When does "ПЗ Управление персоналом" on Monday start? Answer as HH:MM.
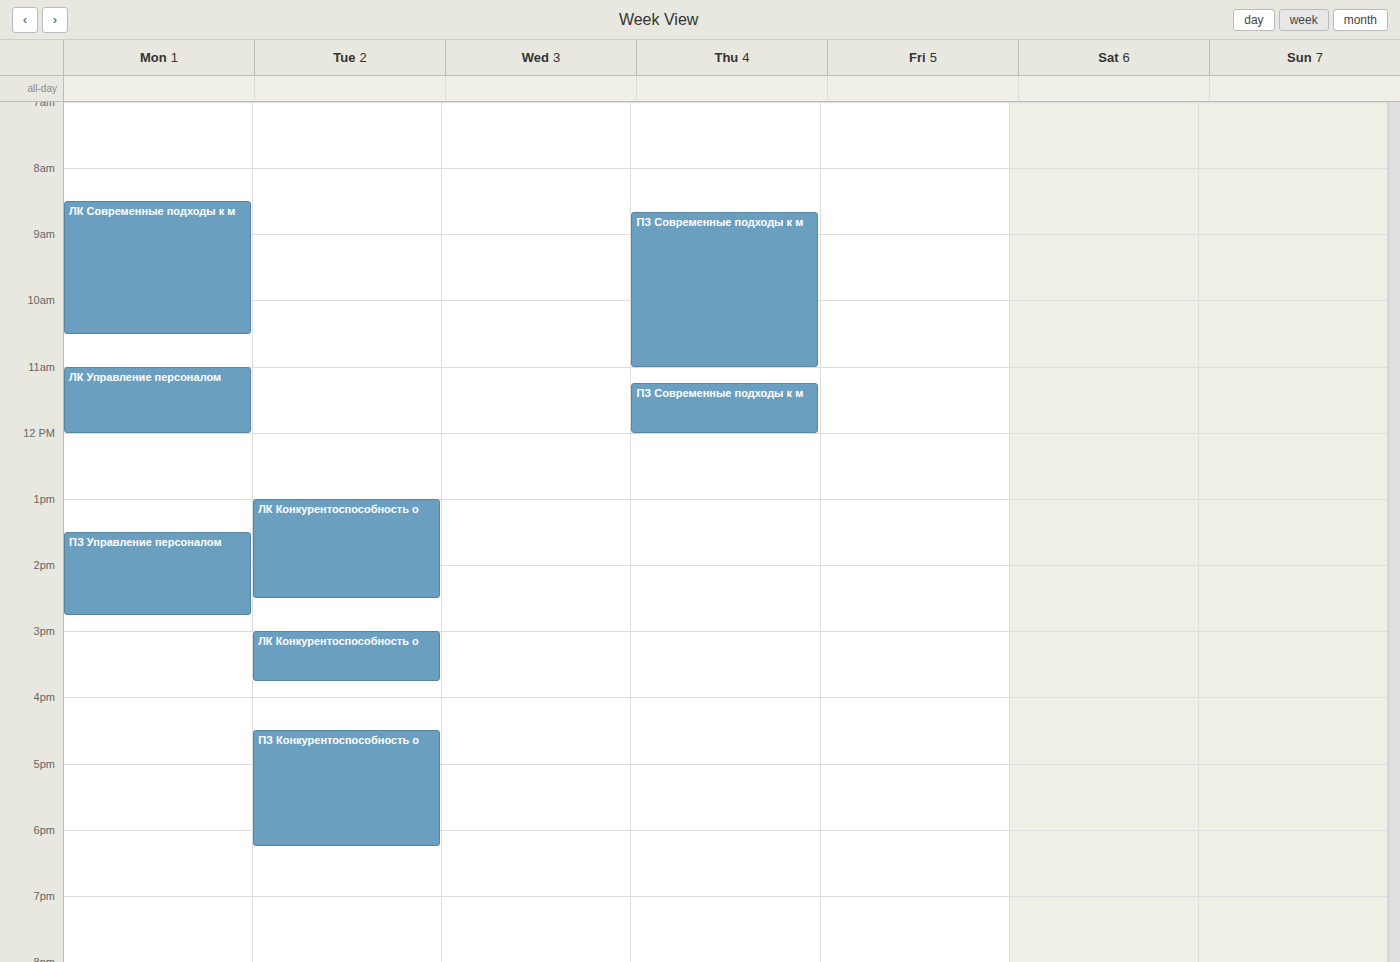
13:30